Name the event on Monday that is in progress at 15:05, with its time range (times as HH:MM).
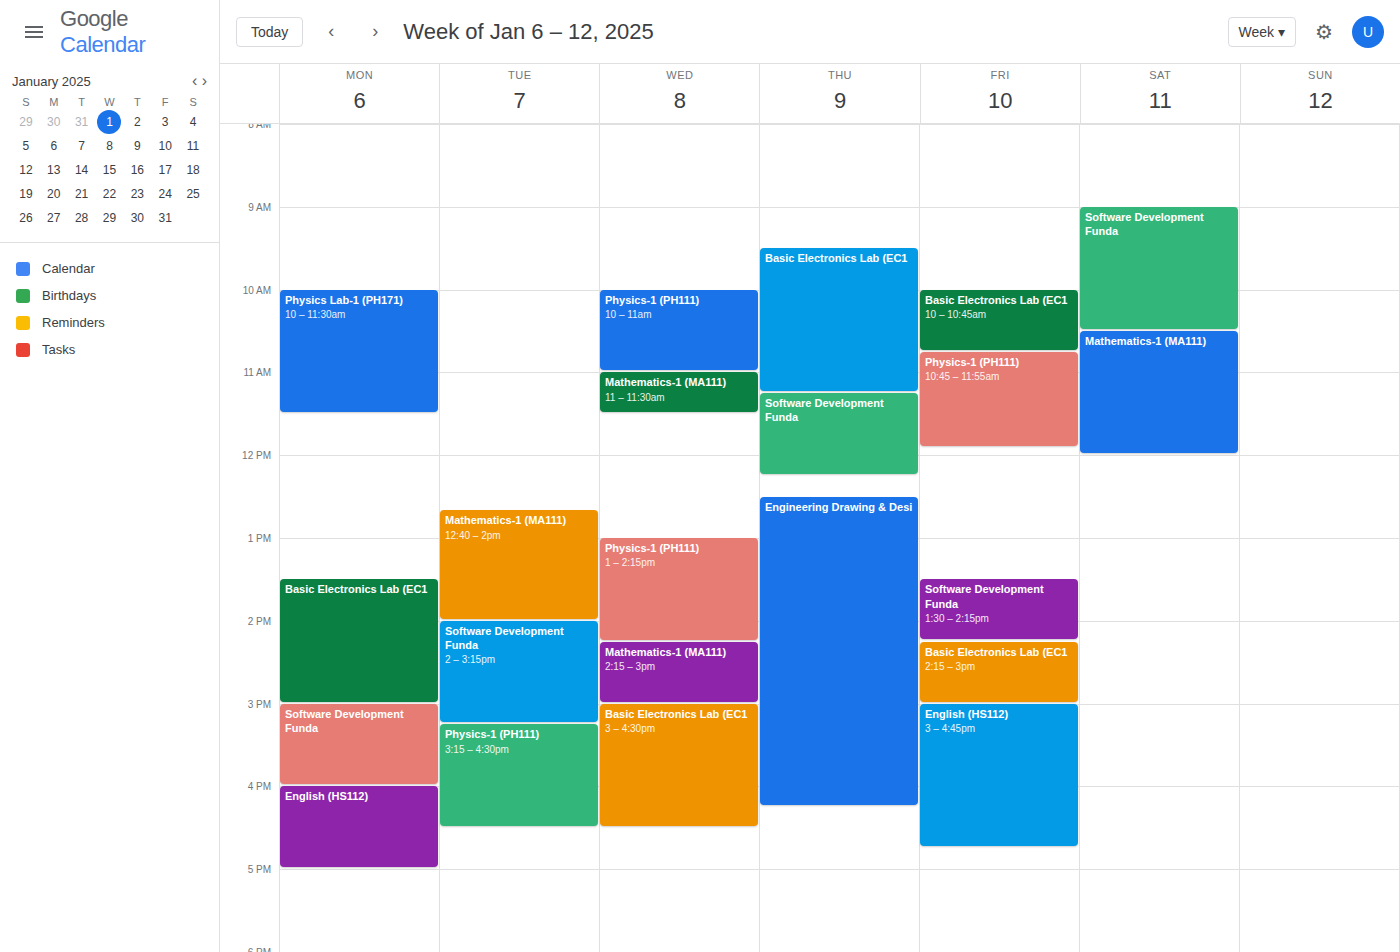
"Software Development Funda", 15:00 to 16:00